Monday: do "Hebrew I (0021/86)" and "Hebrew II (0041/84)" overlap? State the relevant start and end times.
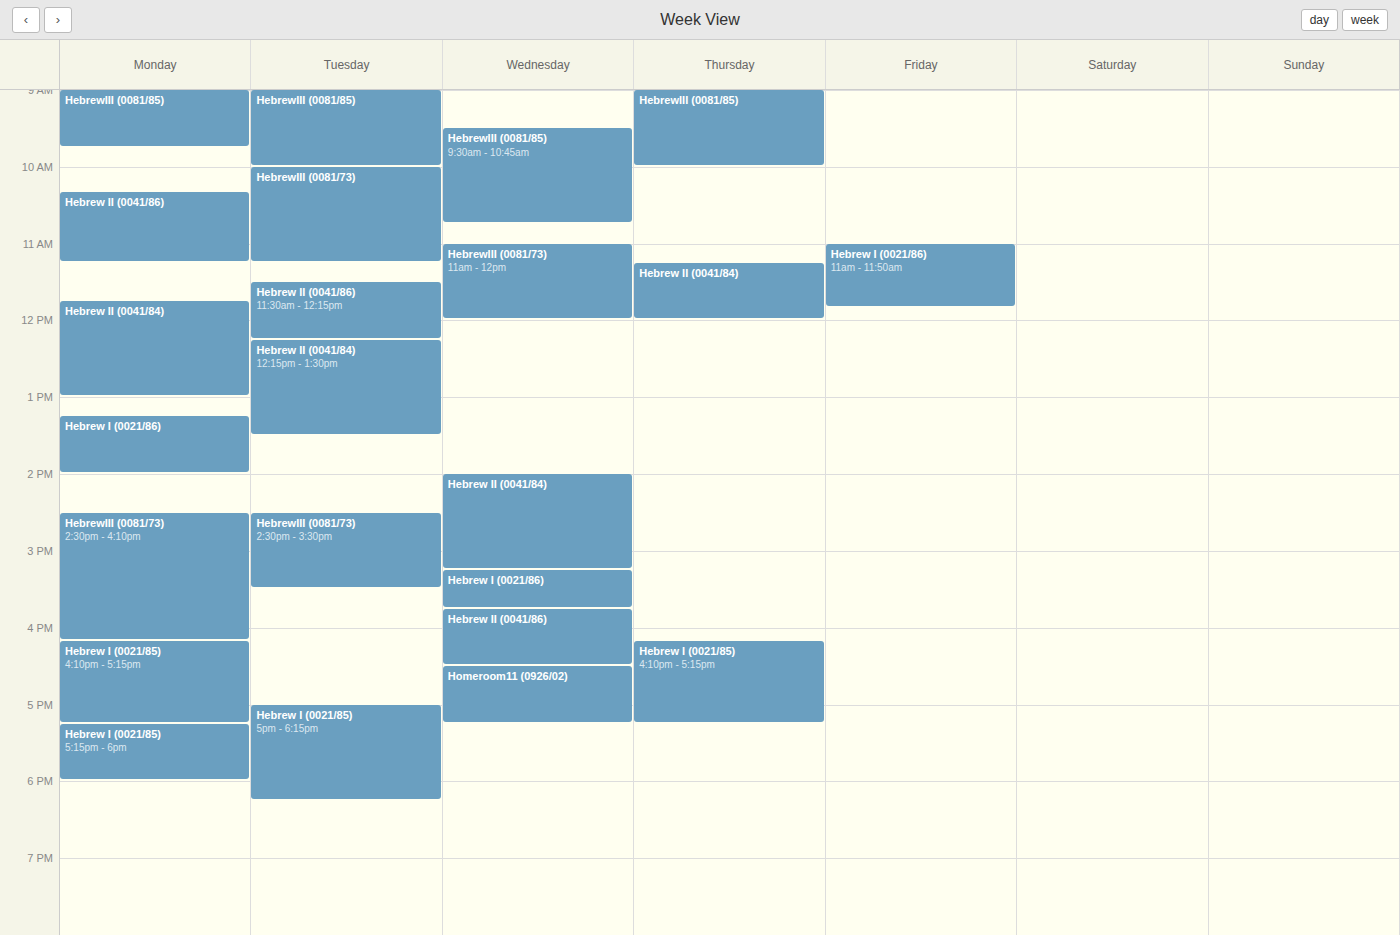
"Hebrew II (0041/84)" ends at 1:00 PM and "Hebrew I (0021/86)" starts at 1:15 PM -- no overlap.